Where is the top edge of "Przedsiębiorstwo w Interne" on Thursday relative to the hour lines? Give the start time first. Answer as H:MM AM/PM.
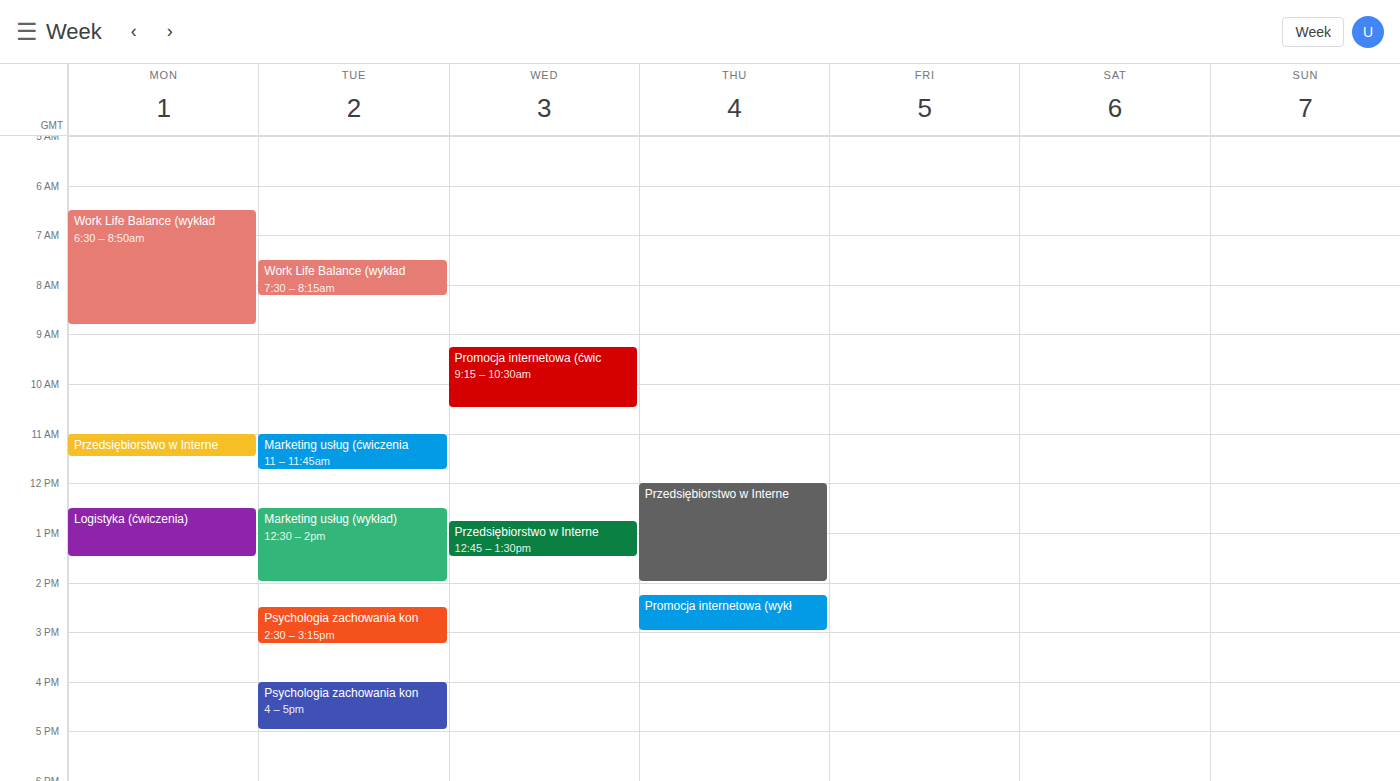
12:00 PM -- exactly on the 12 PM line.